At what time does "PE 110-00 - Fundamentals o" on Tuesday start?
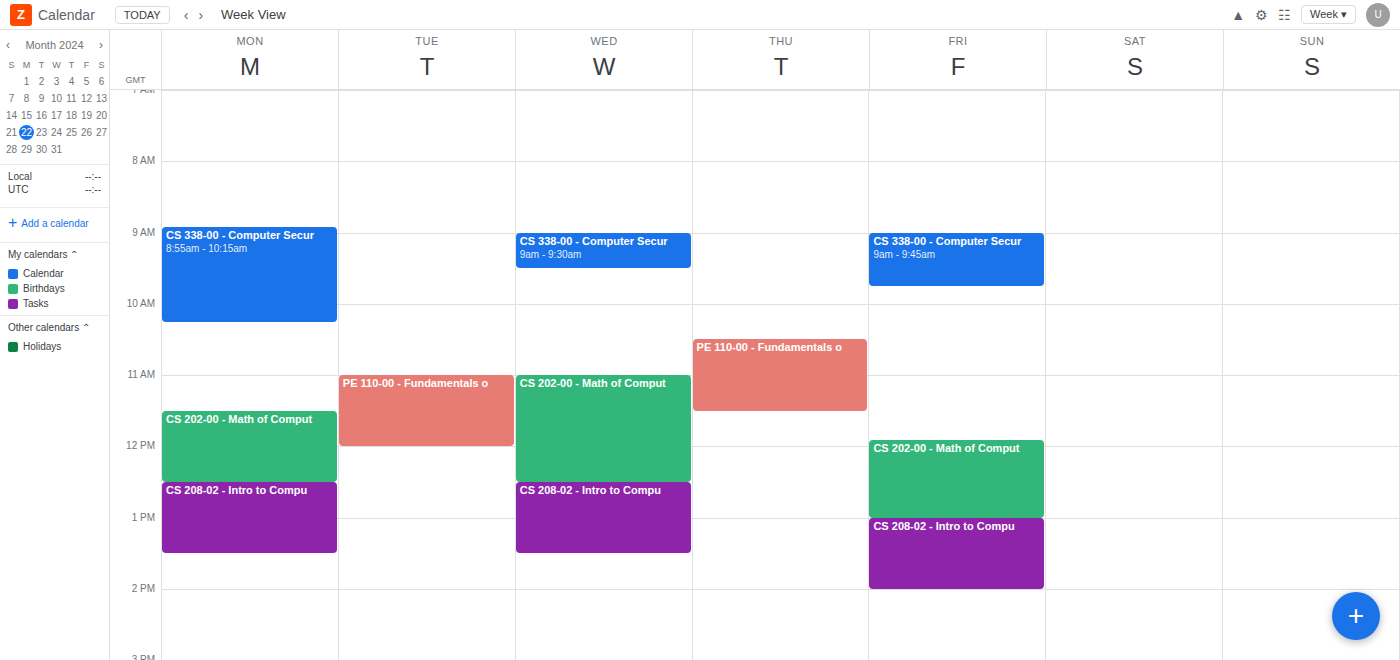
11:00 AM